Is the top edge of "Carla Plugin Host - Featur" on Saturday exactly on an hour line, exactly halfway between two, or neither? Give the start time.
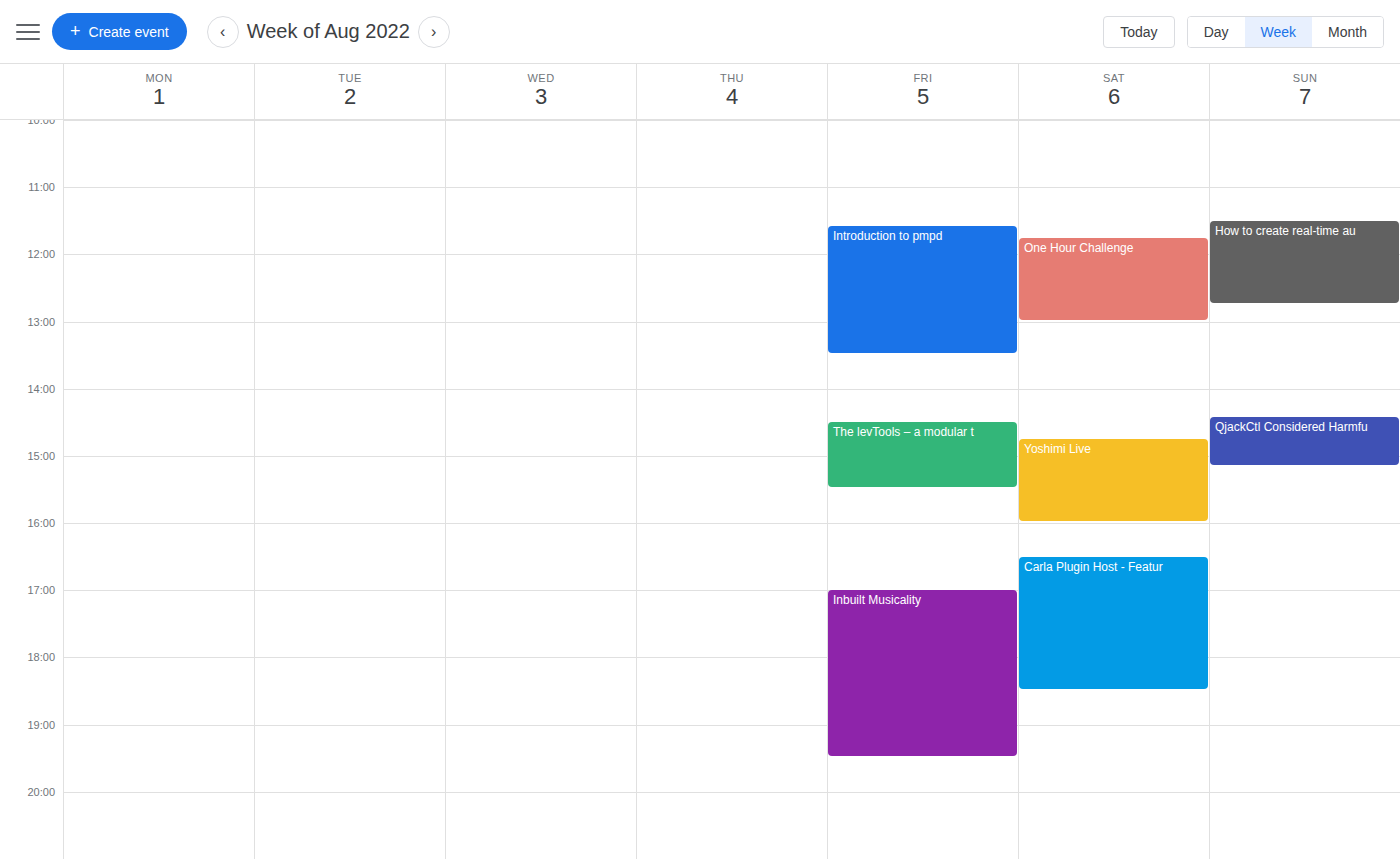
4:30 PM -- halfway between the 4 PM and 5 PM lines.